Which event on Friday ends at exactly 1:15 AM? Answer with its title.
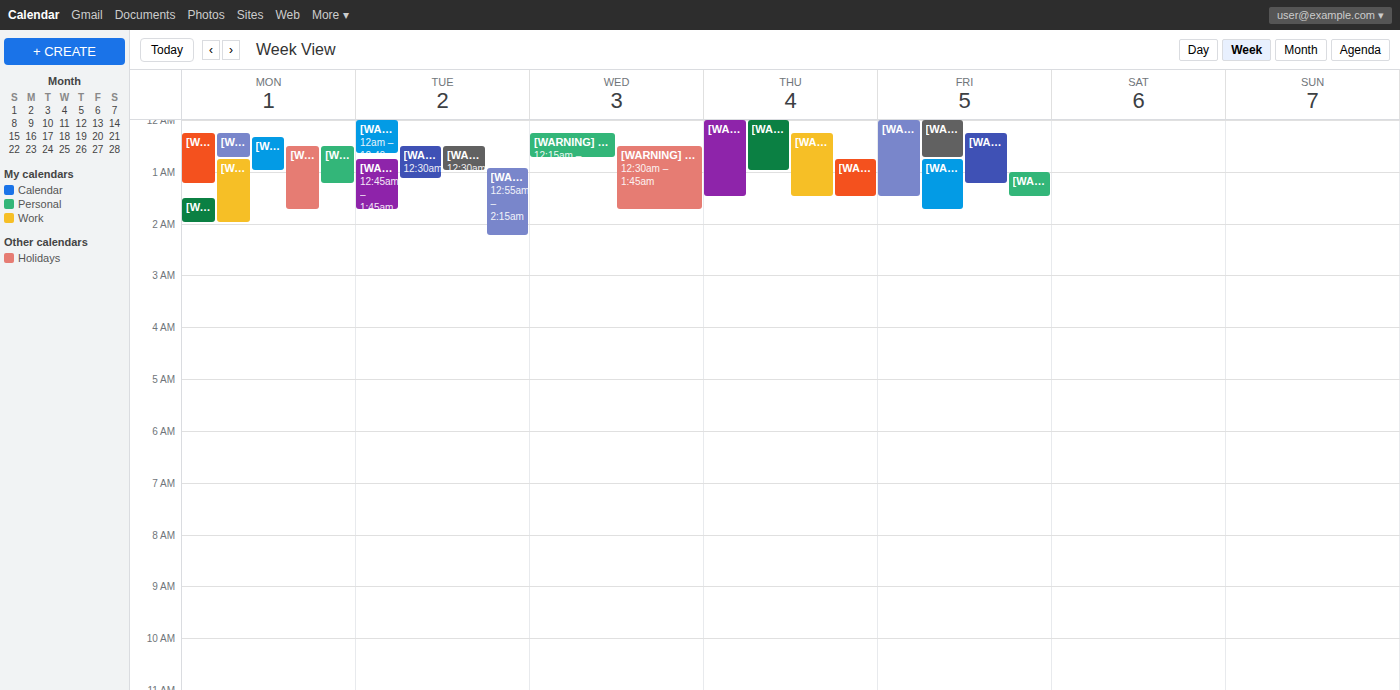
"[WARNING] Férié"